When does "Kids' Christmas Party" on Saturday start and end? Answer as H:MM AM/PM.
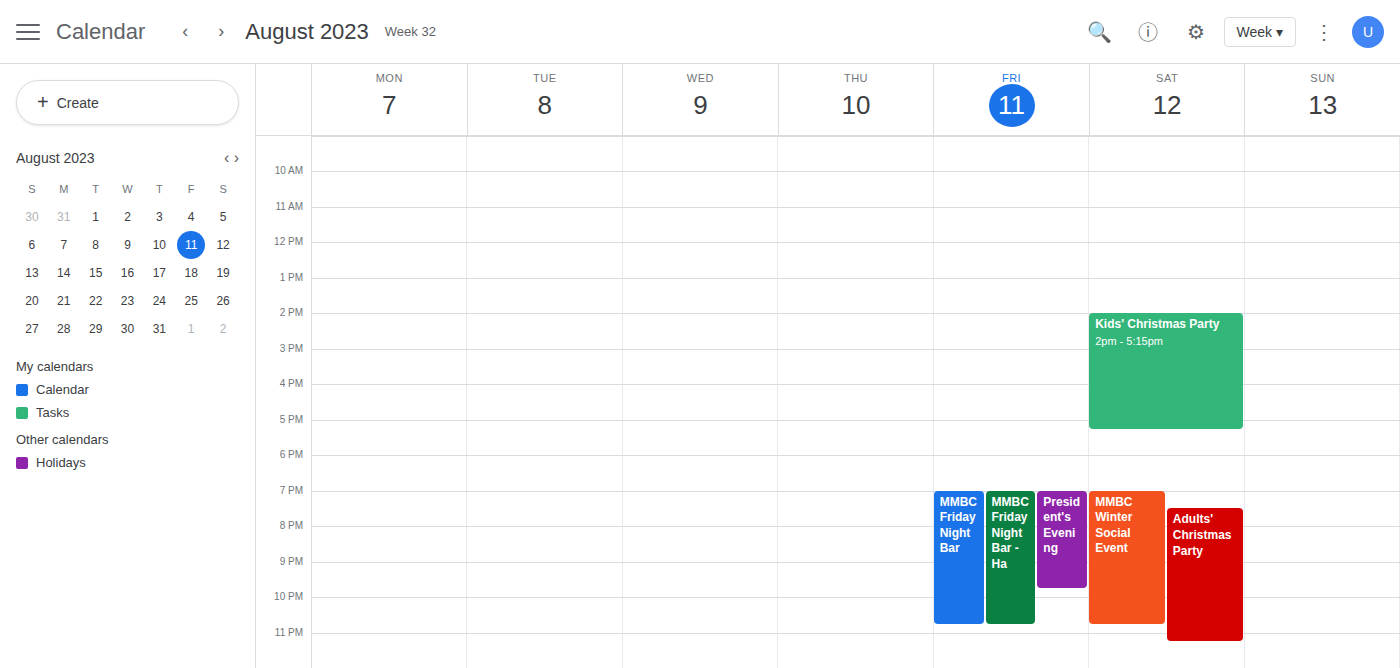
2:00 PM to 5:15 PM